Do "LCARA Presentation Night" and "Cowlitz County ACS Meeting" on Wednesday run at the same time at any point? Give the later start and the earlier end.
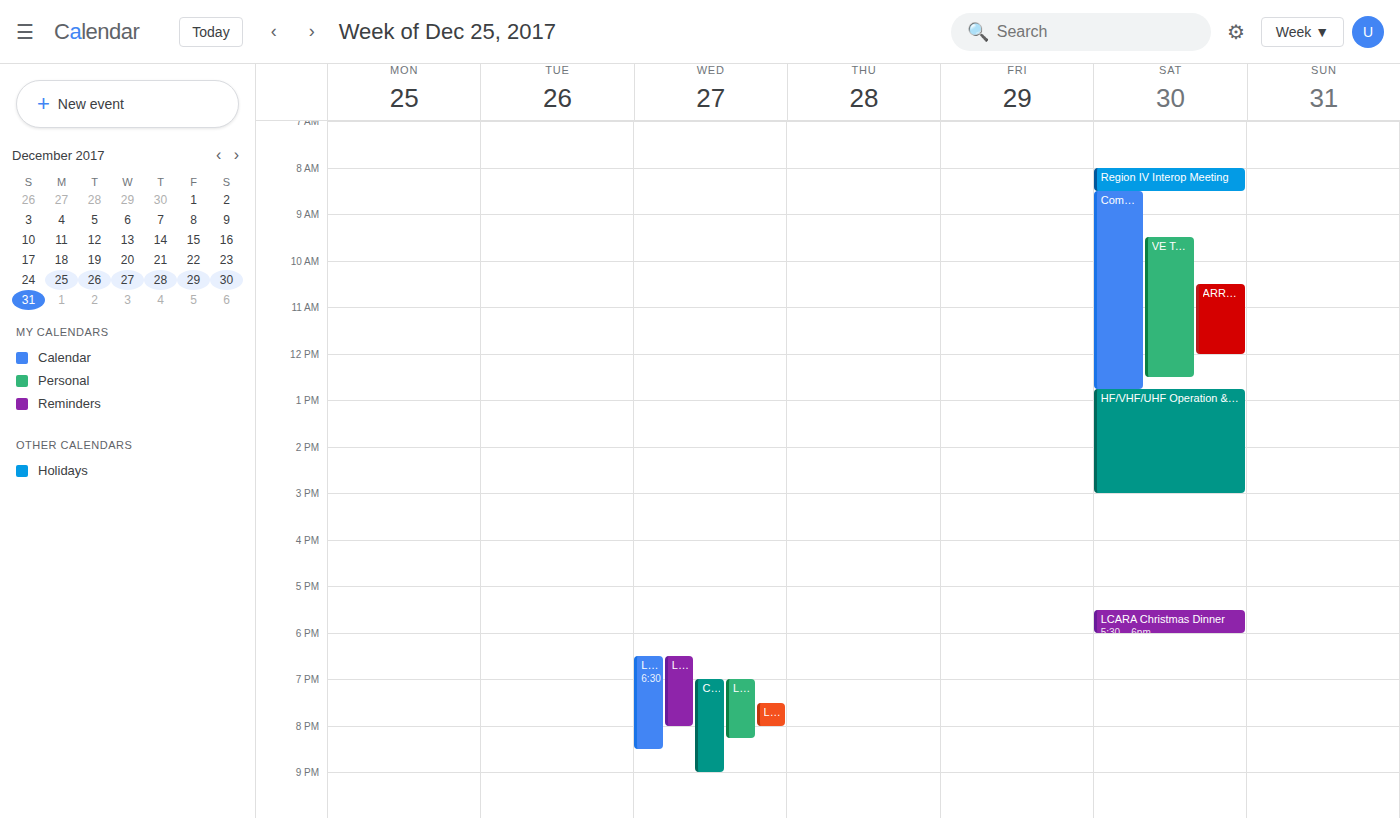
"LCARA Presentation Night" runs 7:30 PM to 8:00 PM, inside "Cowlitz County ACS Meeting" -- they overlap.